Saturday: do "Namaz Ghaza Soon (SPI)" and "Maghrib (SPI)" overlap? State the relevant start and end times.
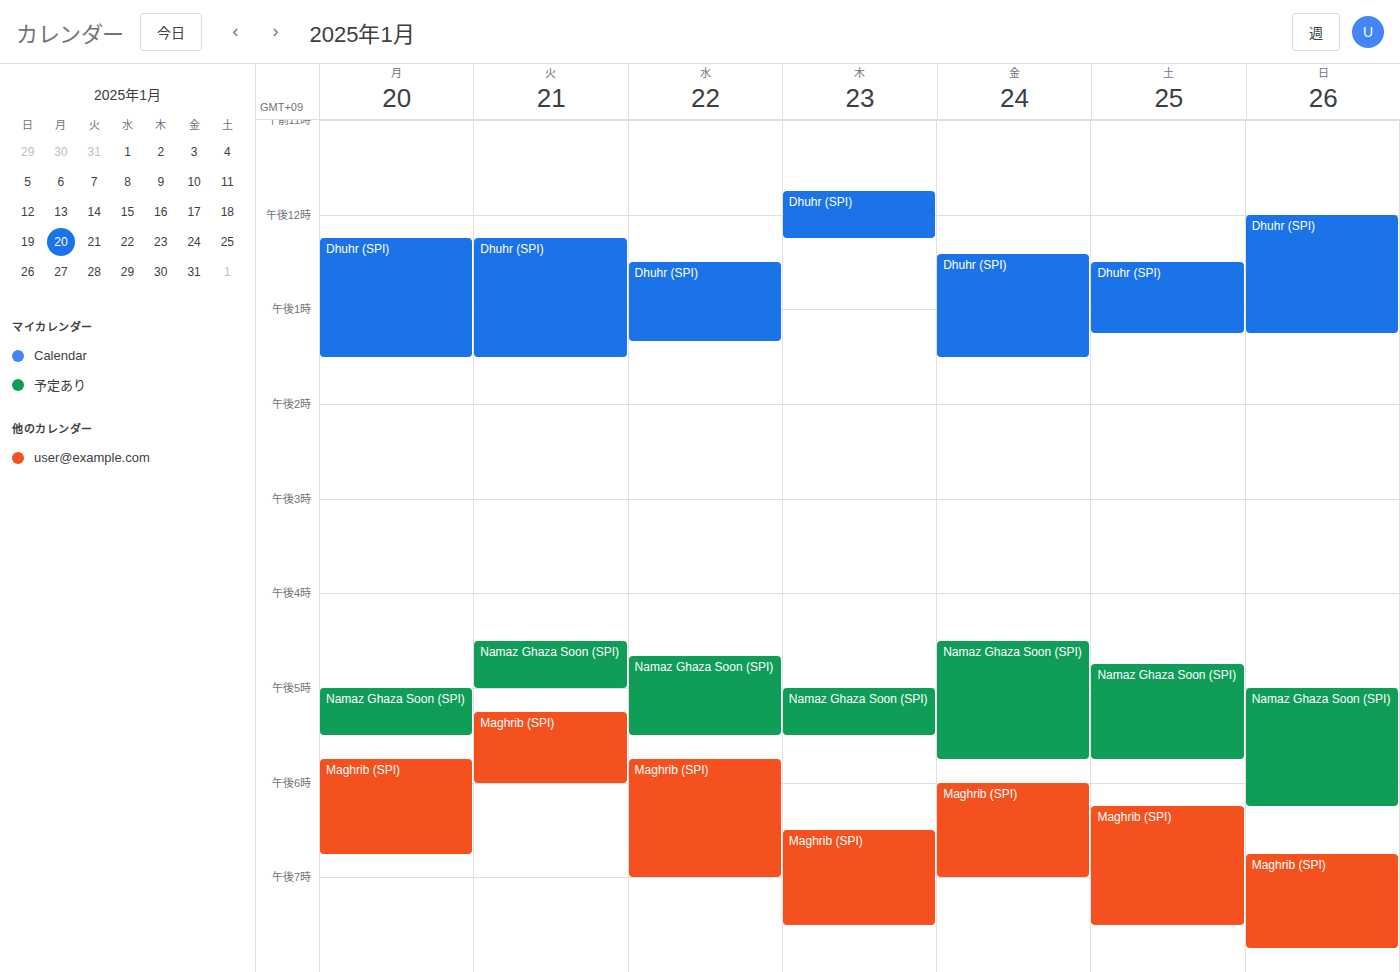
"Namaz Ghaza Soon (SPI)" ends at 5:45 PM and "Maghrib (SPI)" starts at 6:15 PM -- no overlap.